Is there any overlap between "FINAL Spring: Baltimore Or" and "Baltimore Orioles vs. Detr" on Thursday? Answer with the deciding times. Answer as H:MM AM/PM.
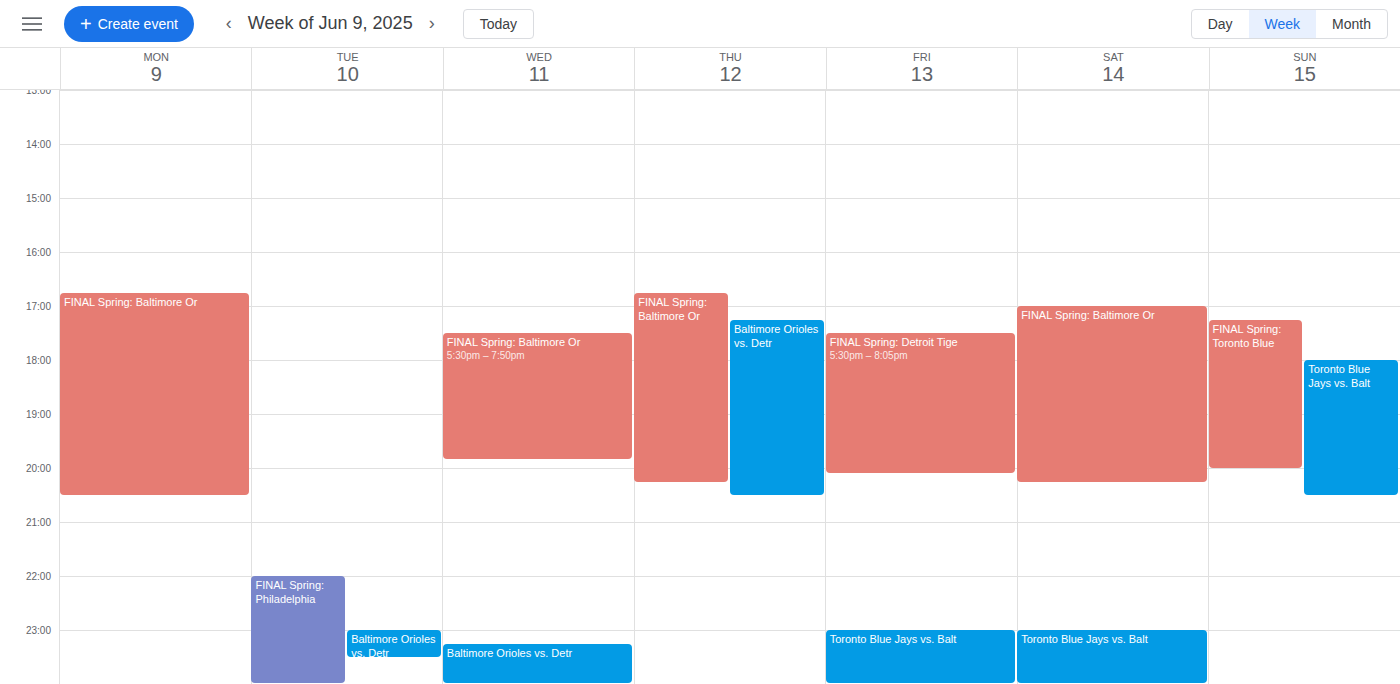
"Baltimore Orioles vs. Detr" starts at 5:15 PM, before "FINAL Spring: Baltimore Or" ends at 8:15 PM -- they overlap.